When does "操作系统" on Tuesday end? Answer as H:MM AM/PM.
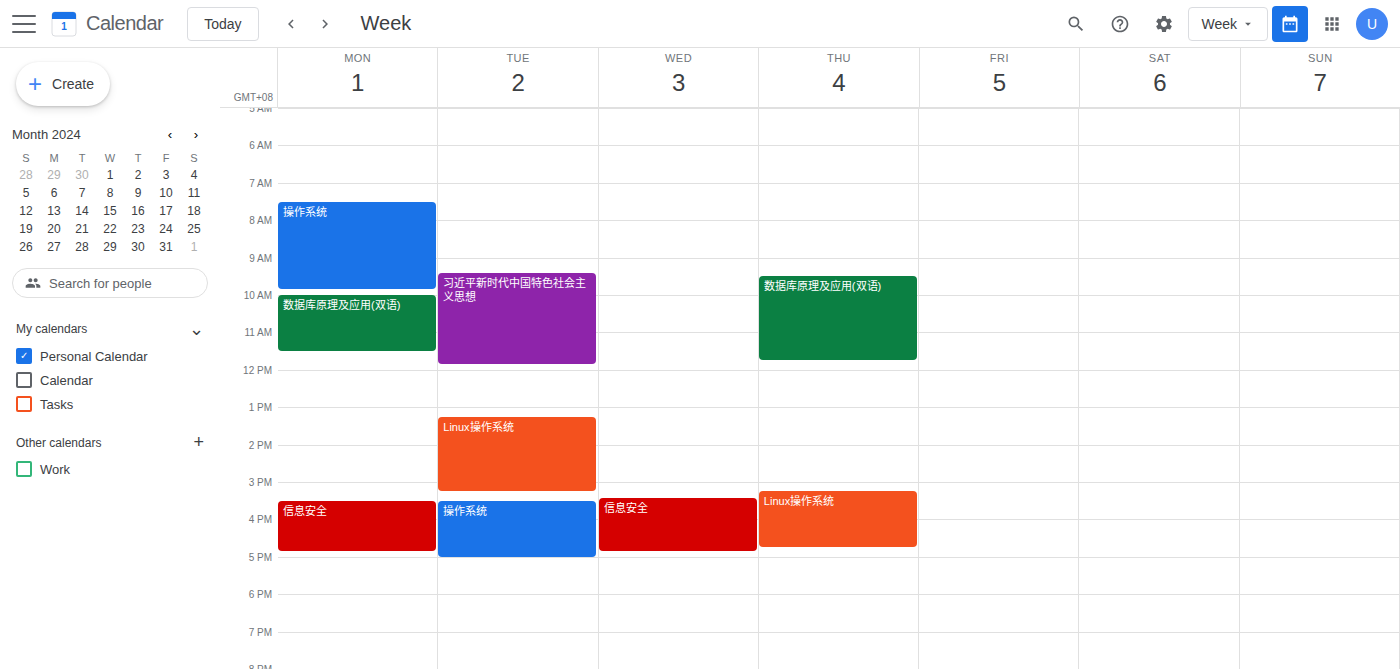
5:00 PM